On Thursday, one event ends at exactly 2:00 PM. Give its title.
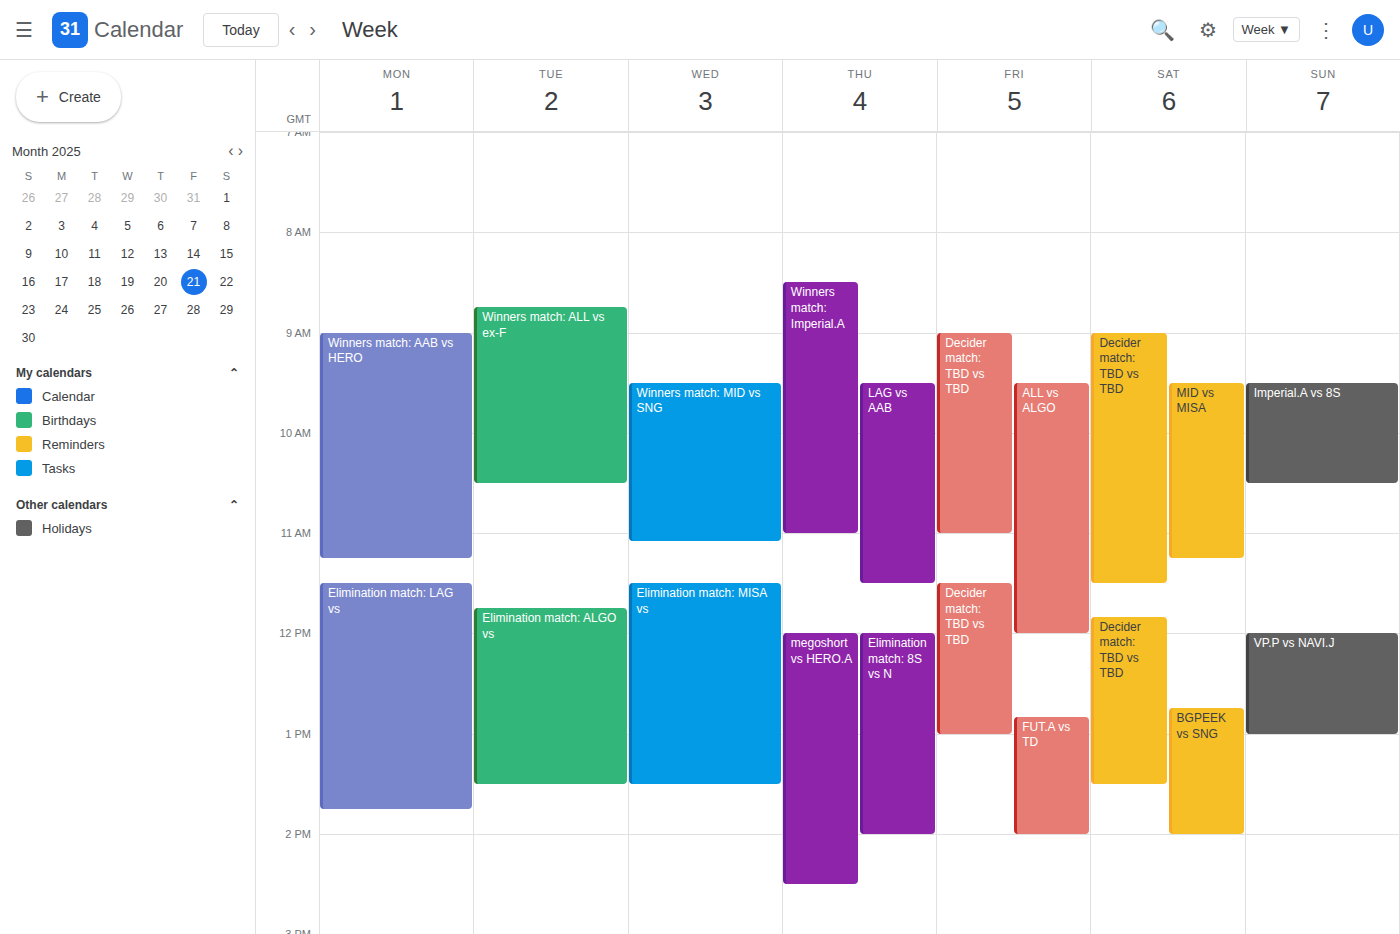
"Elimination match: 8S vs N"